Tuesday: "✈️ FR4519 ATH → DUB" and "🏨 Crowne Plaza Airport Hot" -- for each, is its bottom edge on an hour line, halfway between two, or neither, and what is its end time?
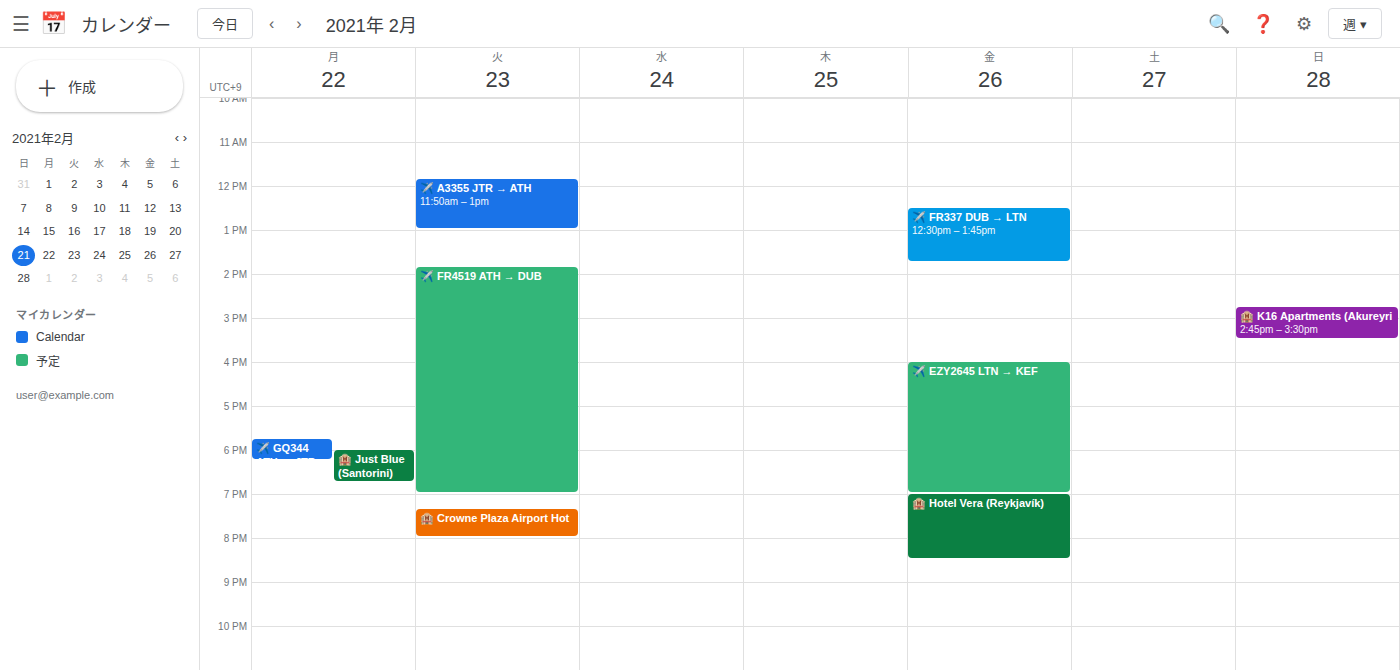
"✈️ FR4519 ATH → DUB": 7:00 PM, exactly on the 7 PM line. "🏨 Crowne Plaza Airport Hot": 8:00 PM, exactly on the 8 PM line.